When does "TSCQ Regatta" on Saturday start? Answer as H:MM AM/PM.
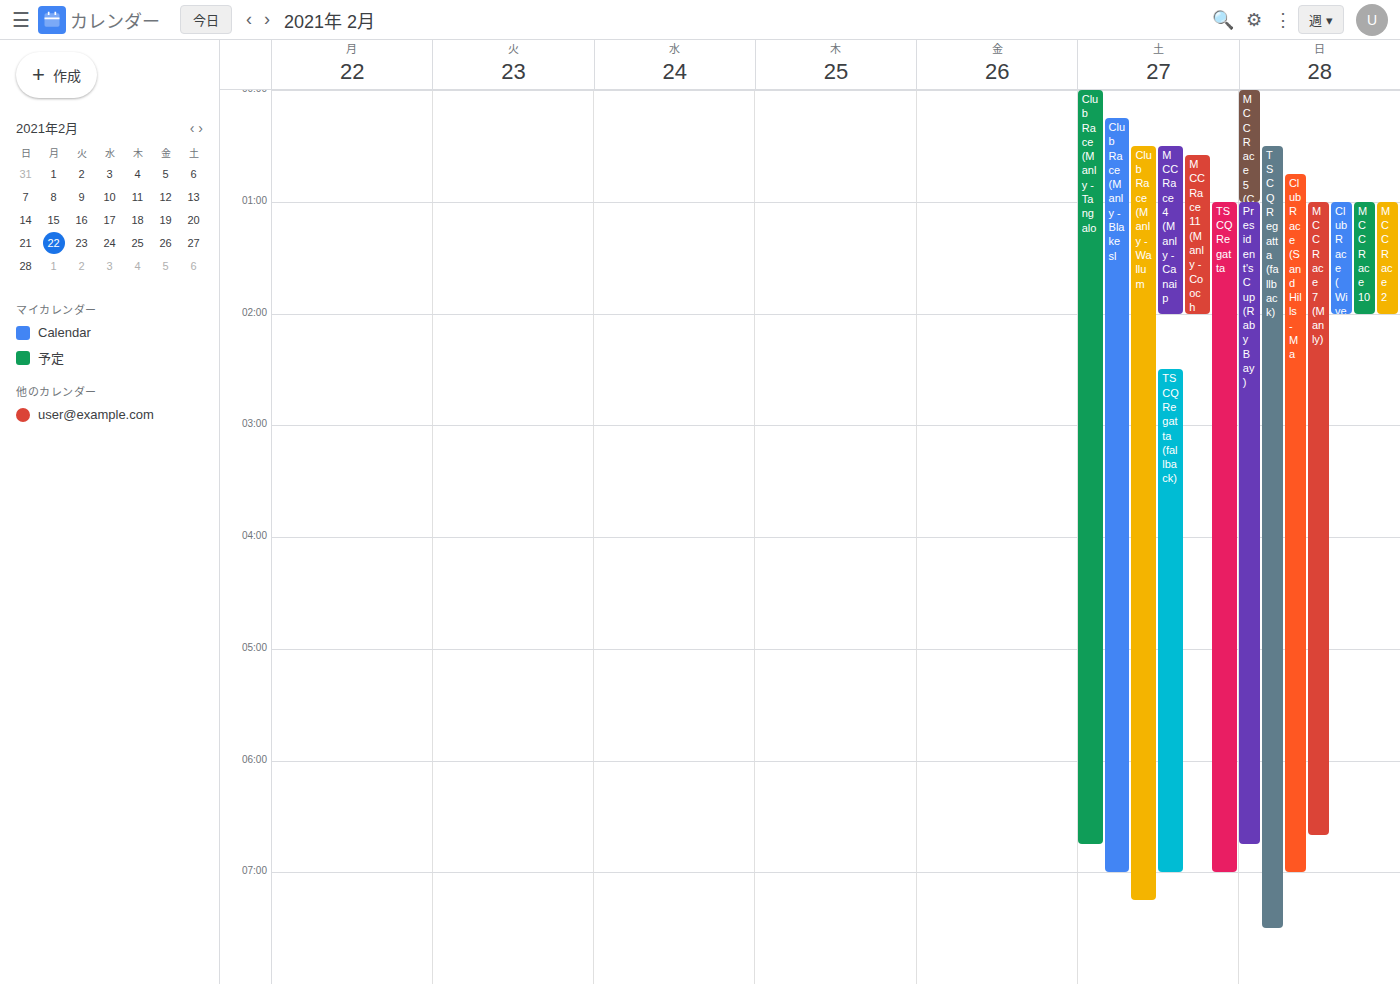
1:00 AM